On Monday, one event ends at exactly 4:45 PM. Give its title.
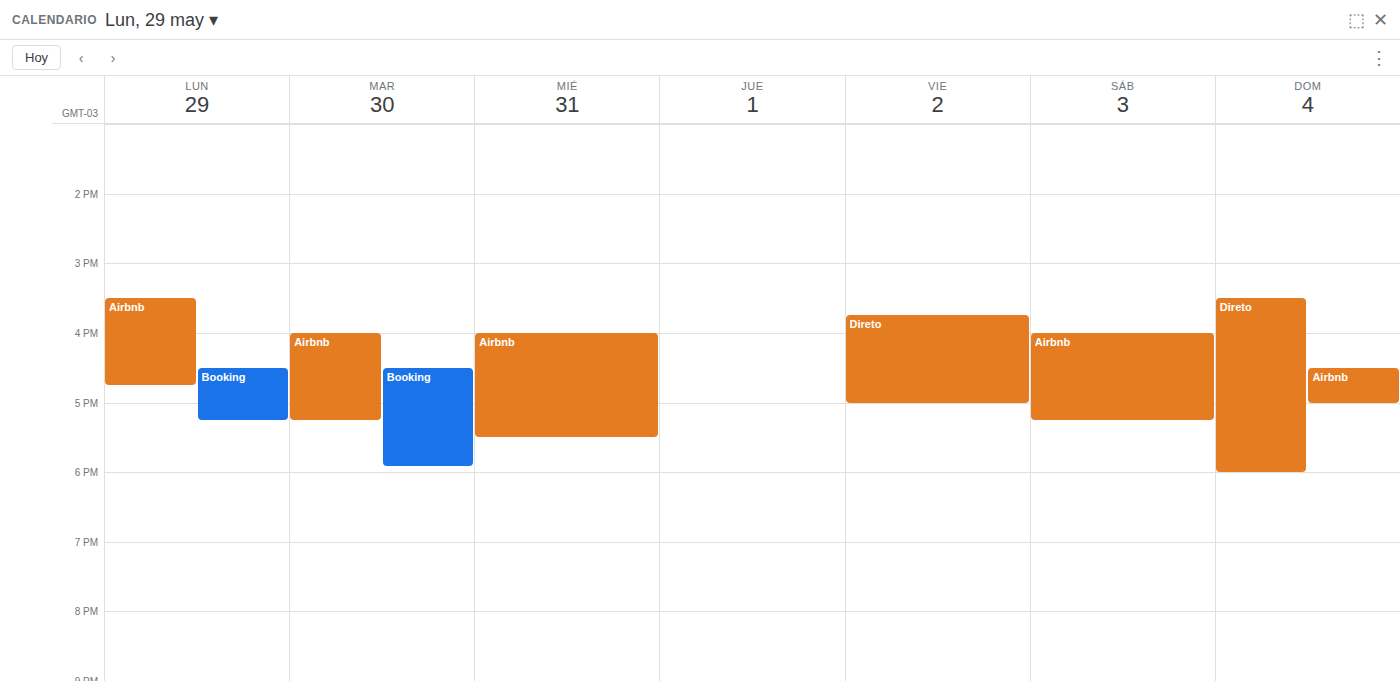
"Airbnb"